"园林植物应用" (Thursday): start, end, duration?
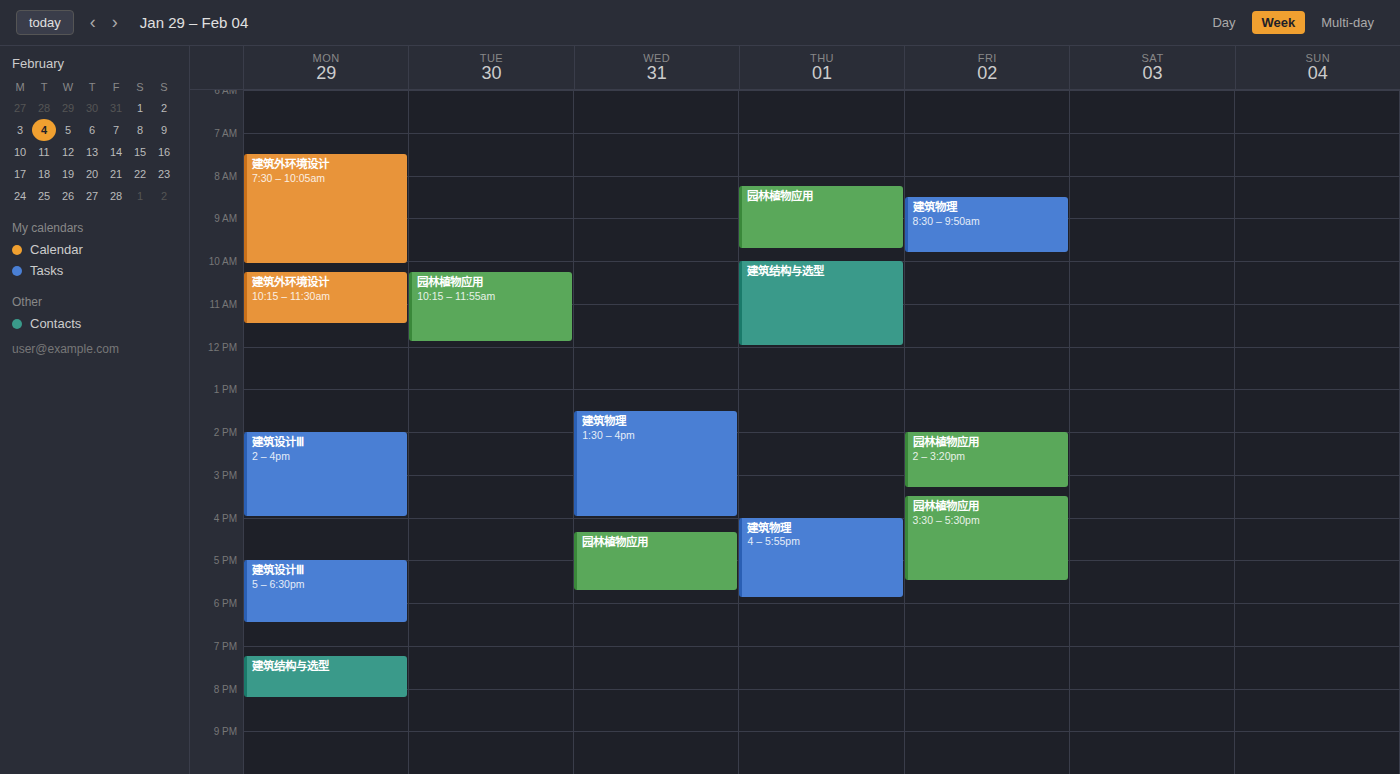
8:15 AM to 9:45 AM, 1 hour 30 minutes